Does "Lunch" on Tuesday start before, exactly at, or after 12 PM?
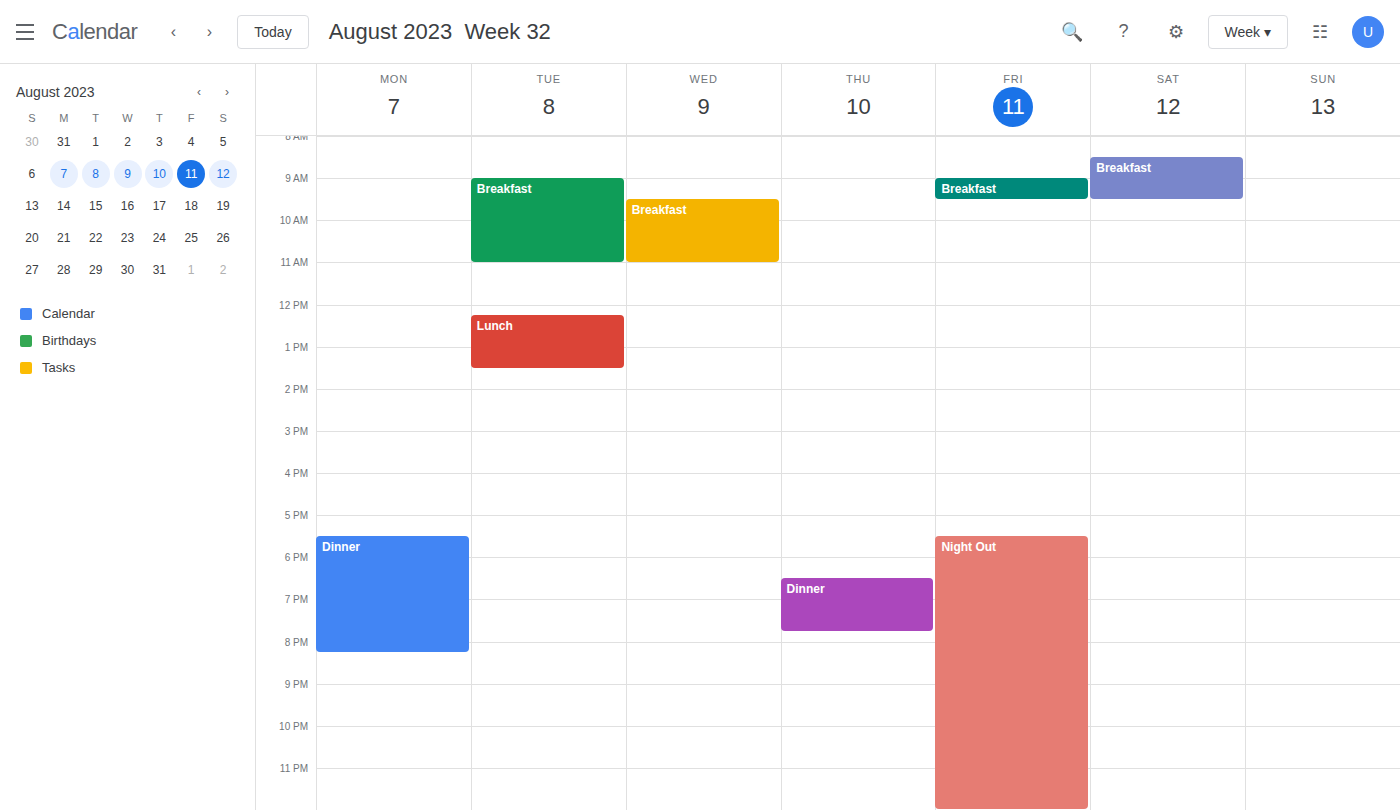
12:15 PM -- after 12 PM, 15 minutes below the 12 PM line.